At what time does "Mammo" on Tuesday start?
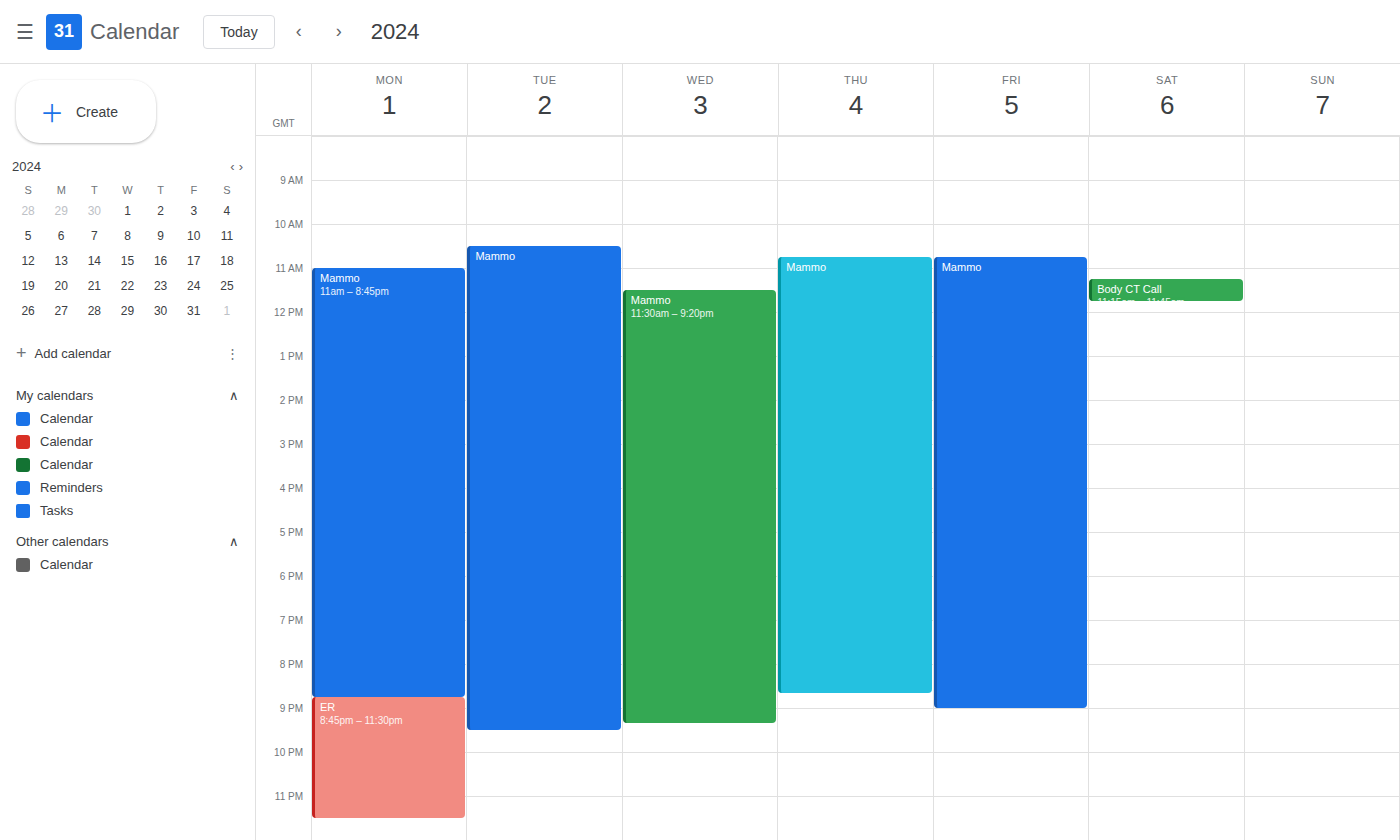
10:30 AM